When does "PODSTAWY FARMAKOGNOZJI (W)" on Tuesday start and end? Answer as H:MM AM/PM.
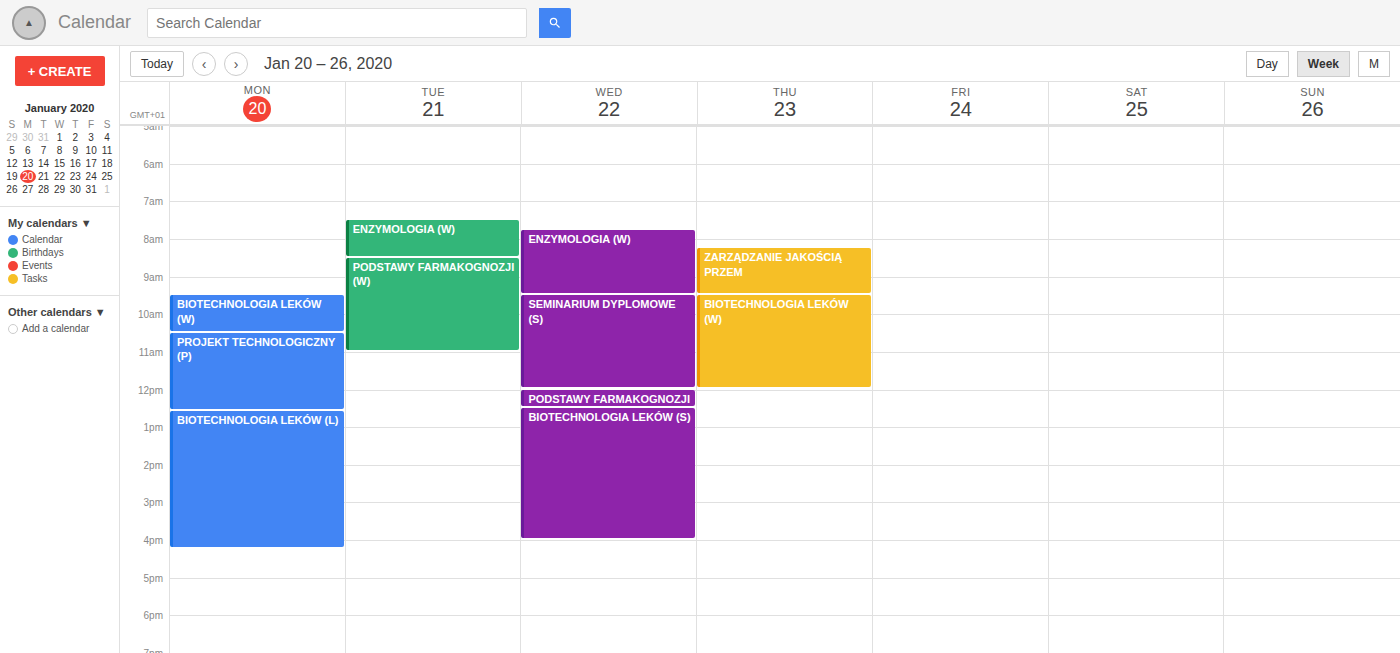
8:30 AM to 11:00 AM